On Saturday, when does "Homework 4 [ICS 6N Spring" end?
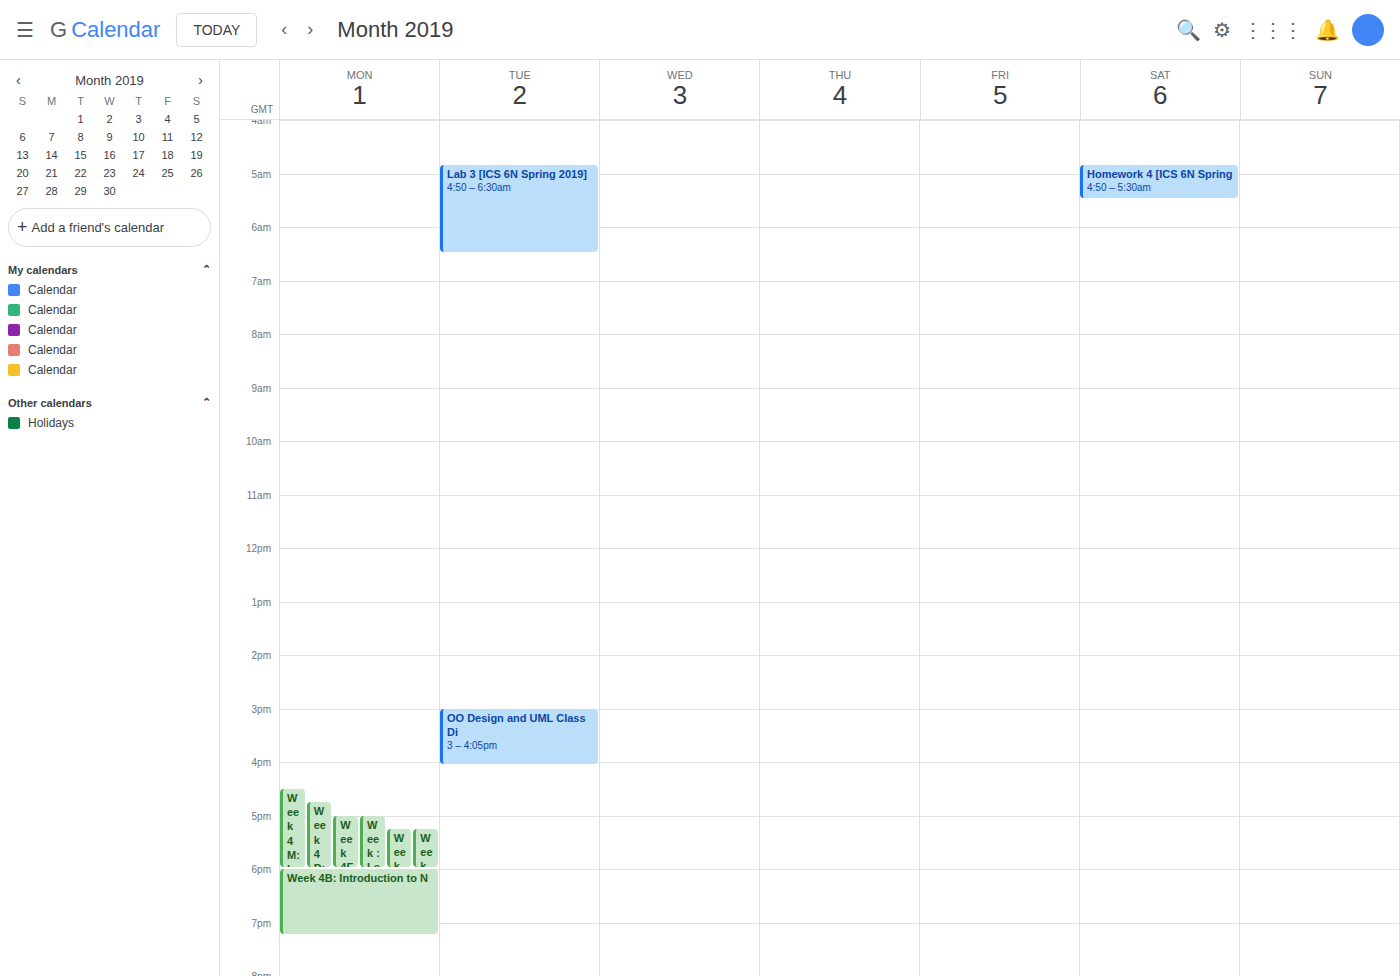
5:30 AM